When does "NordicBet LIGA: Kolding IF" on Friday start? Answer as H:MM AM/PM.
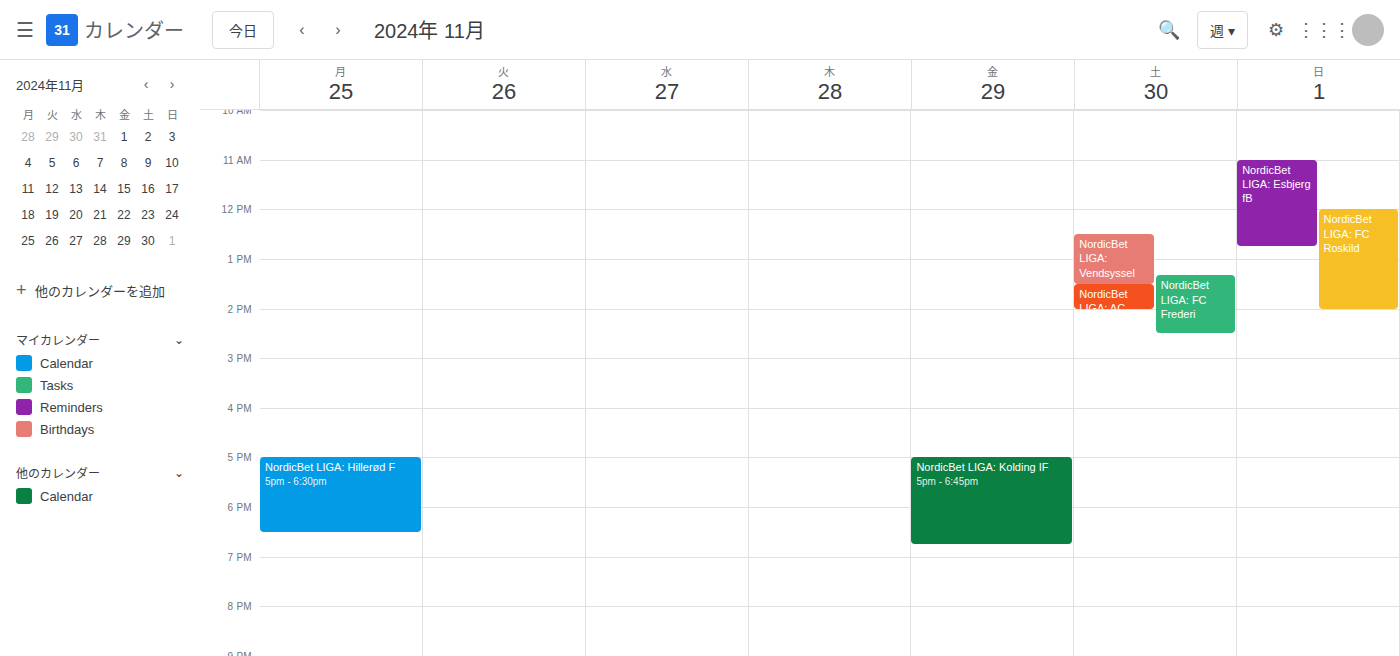
5:00 PM